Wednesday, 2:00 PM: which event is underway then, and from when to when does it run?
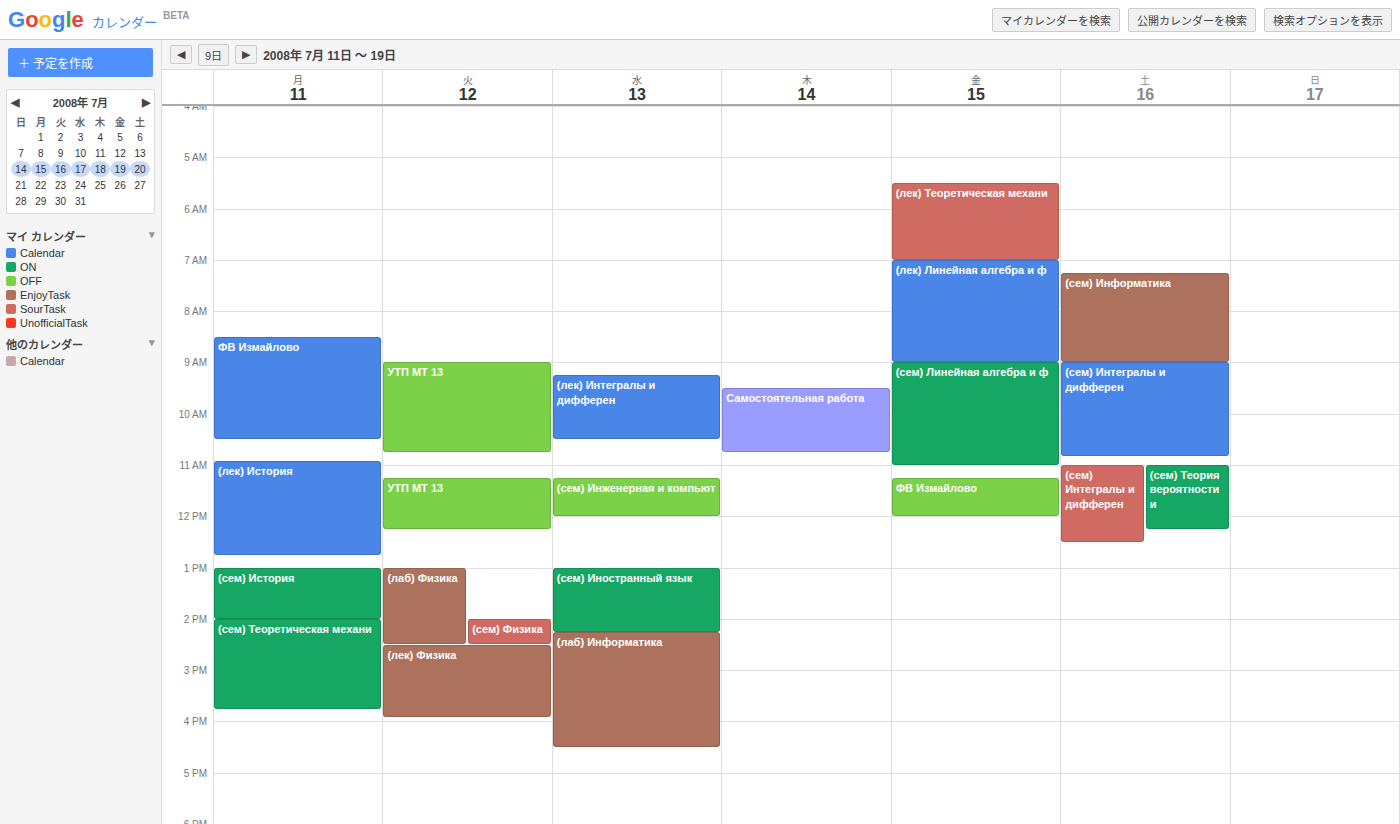
"(сем) Иностранный язык", 1:00 PM to 2:15 PM